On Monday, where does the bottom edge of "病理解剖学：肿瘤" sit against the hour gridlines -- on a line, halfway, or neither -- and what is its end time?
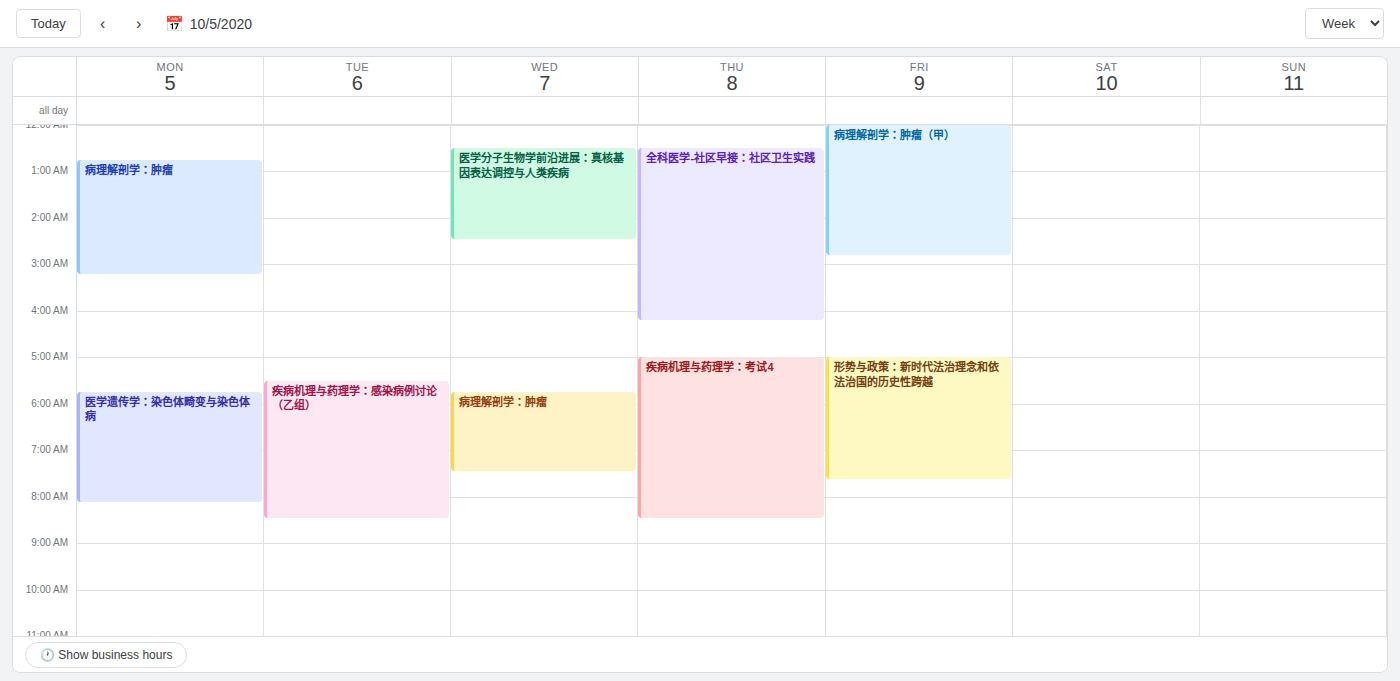
3:15 AM -- neither: a quarter of the way from the 3 AM line to the 4 AM line.